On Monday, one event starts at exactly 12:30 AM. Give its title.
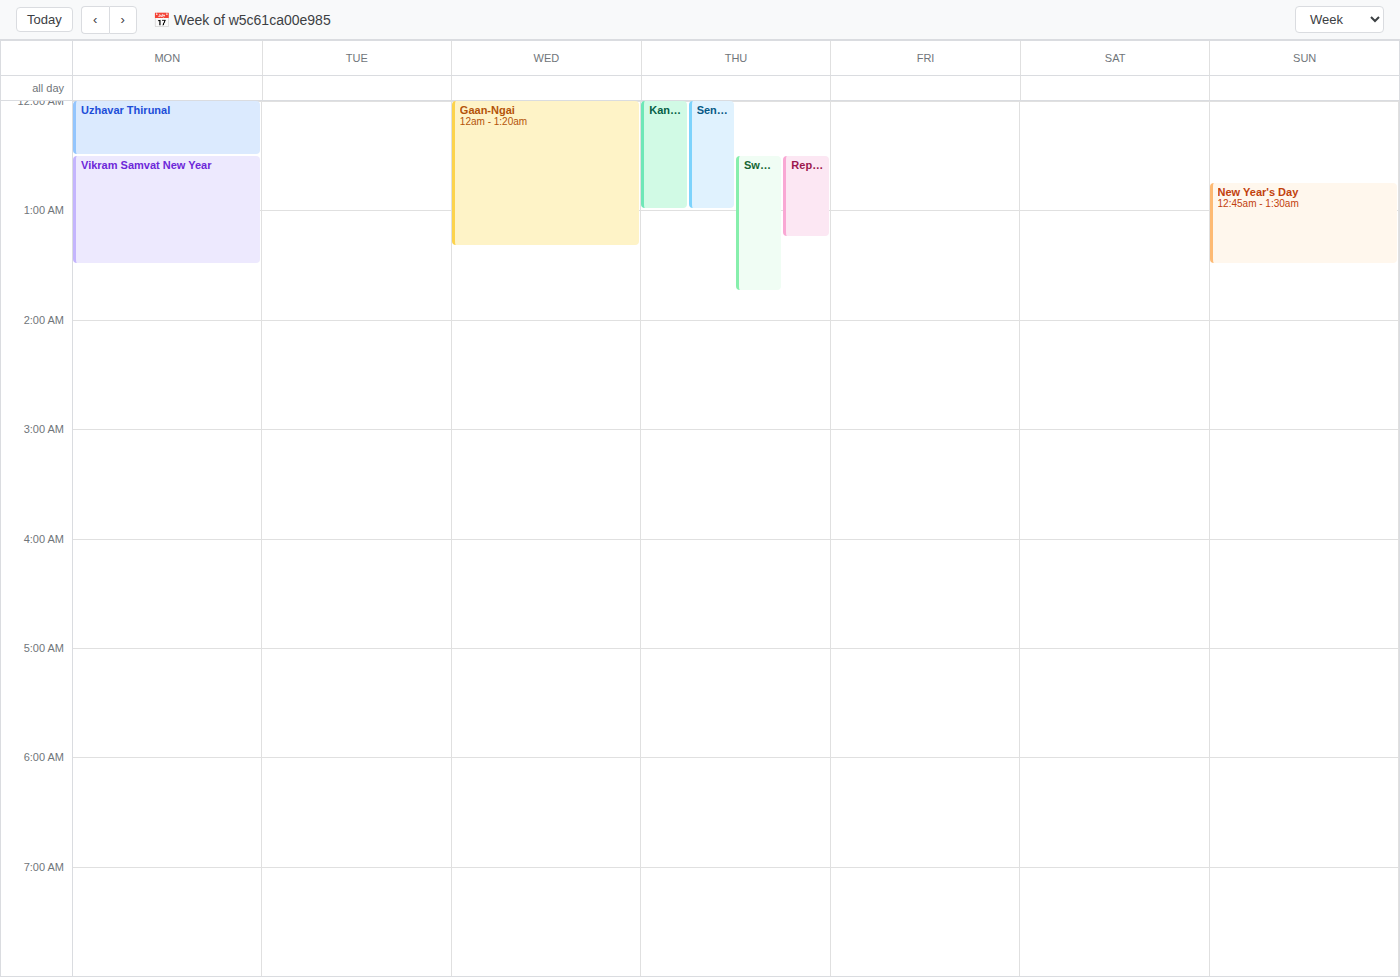
"Vikram Samvat New Year"